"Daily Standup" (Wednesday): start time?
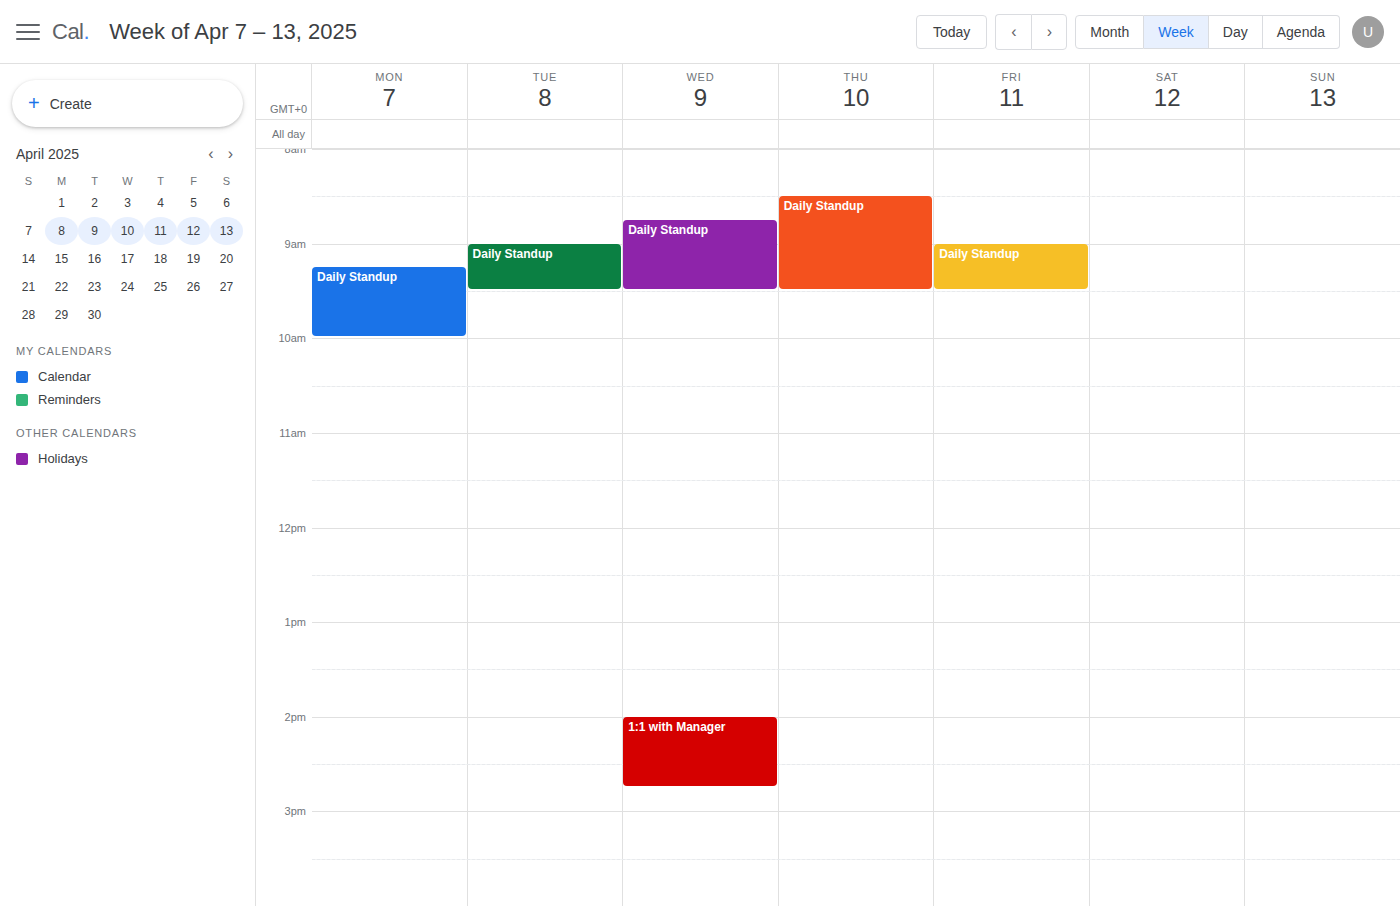
8:45 AM